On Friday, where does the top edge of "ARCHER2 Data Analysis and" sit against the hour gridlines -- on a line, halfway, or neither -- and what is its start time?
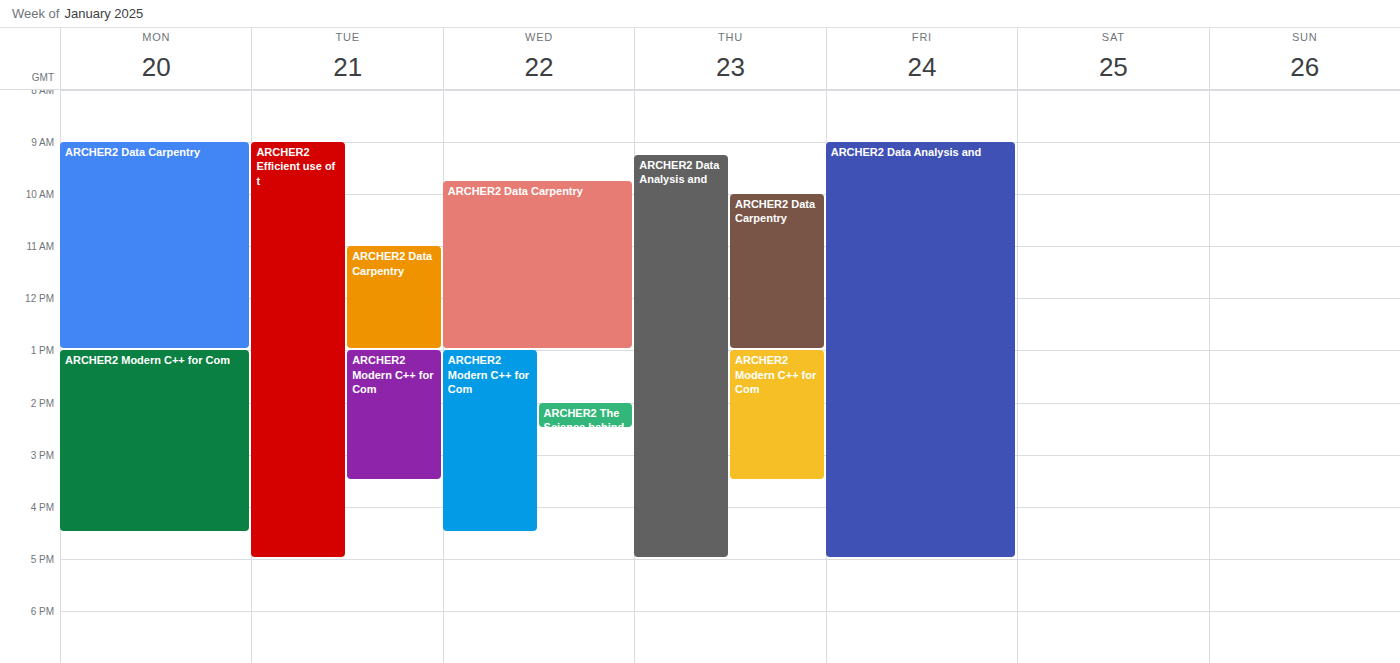
09:00 -- exactly on the 09:00 line.